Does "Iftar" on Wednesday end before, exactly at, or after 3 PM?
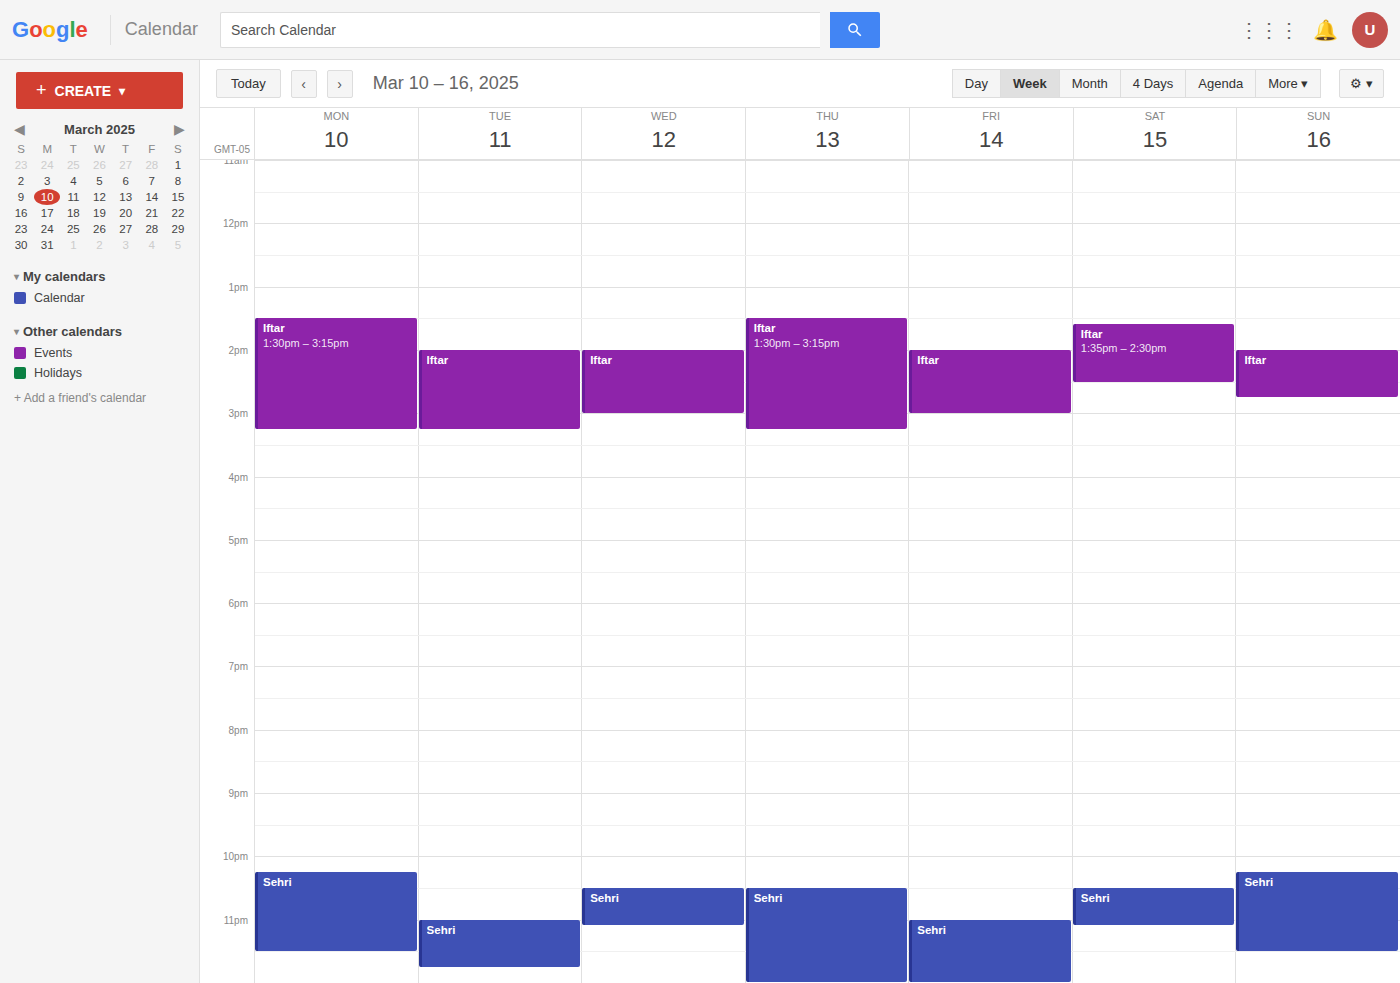
3:00 PM -- exactly at 3 PM, on the 3 PM line.